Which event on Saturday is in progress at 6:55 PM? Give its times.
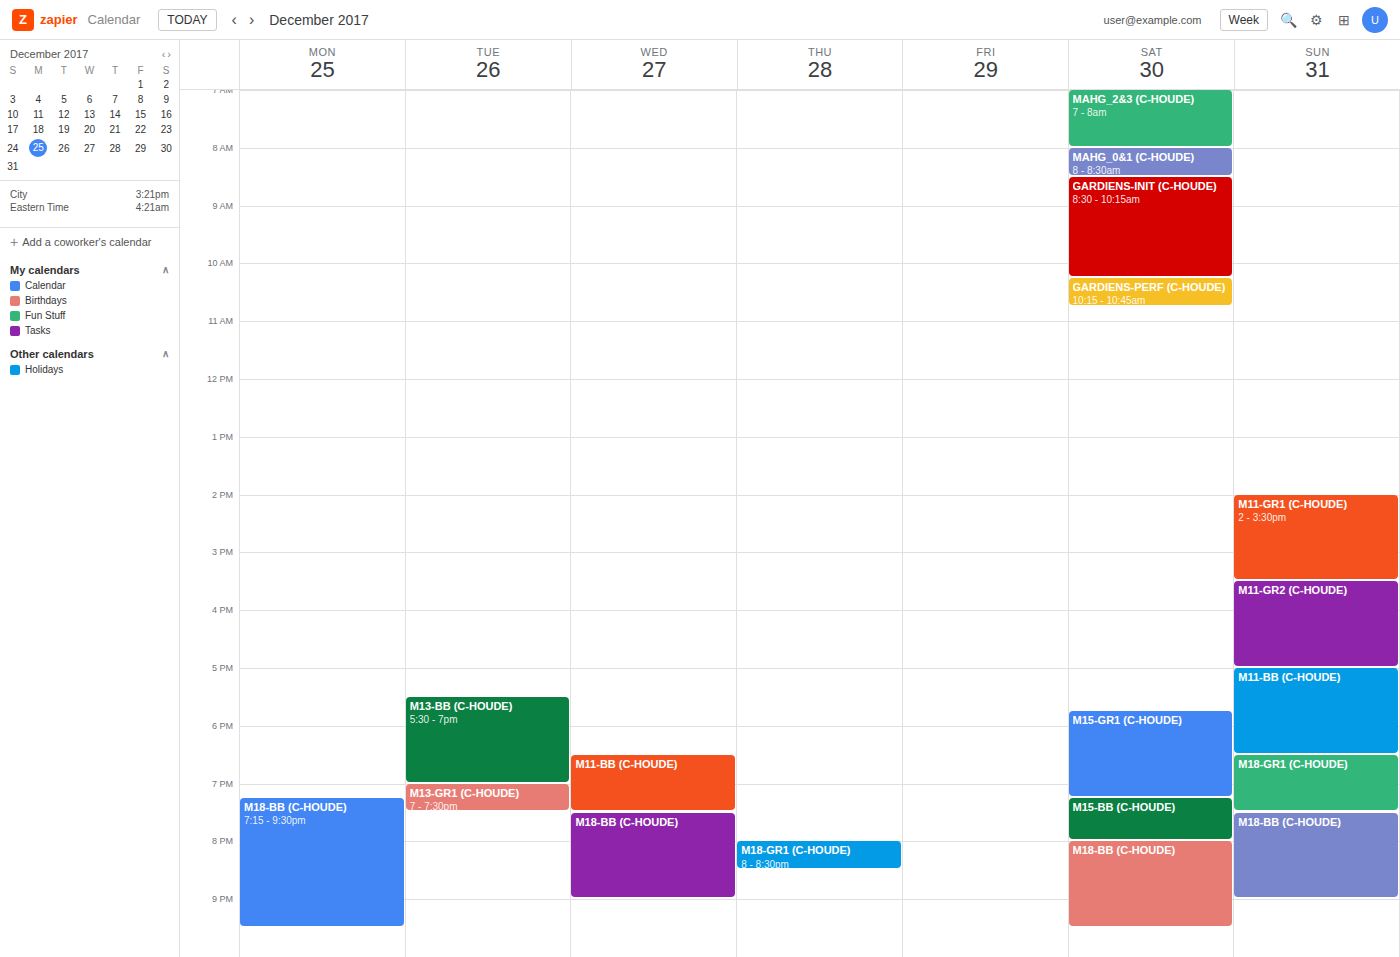
"M15-GR1 (C-HOUDE)", 5:45 PM to 7:15 PM